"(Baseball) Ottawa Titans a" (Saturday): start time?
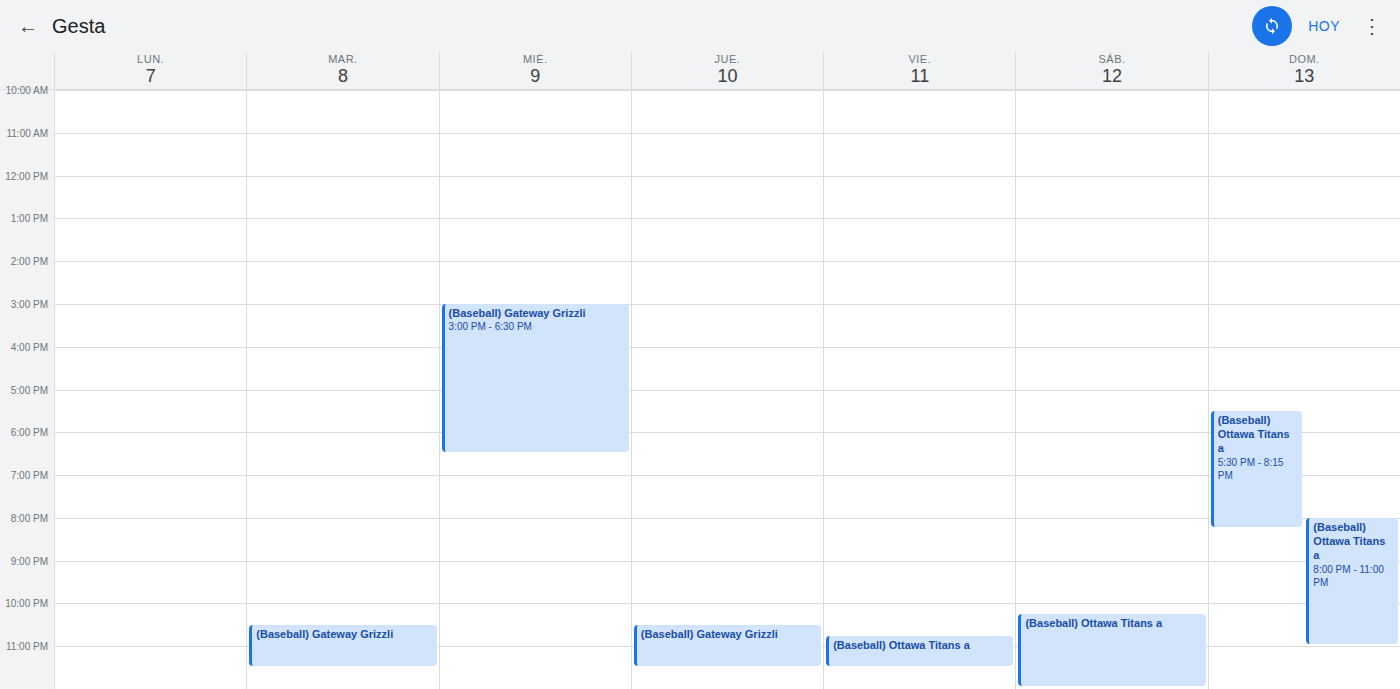
10:15 PM